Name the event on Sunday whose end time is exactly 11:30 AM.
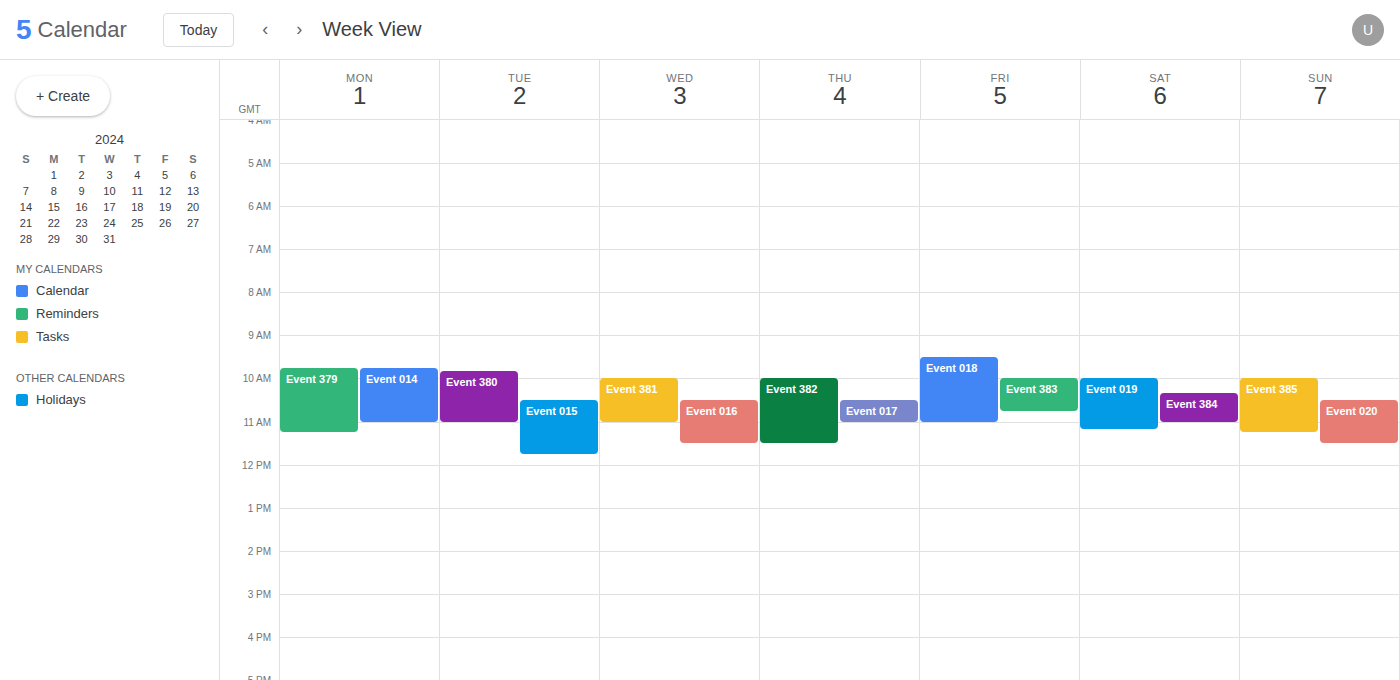
"Event 020"